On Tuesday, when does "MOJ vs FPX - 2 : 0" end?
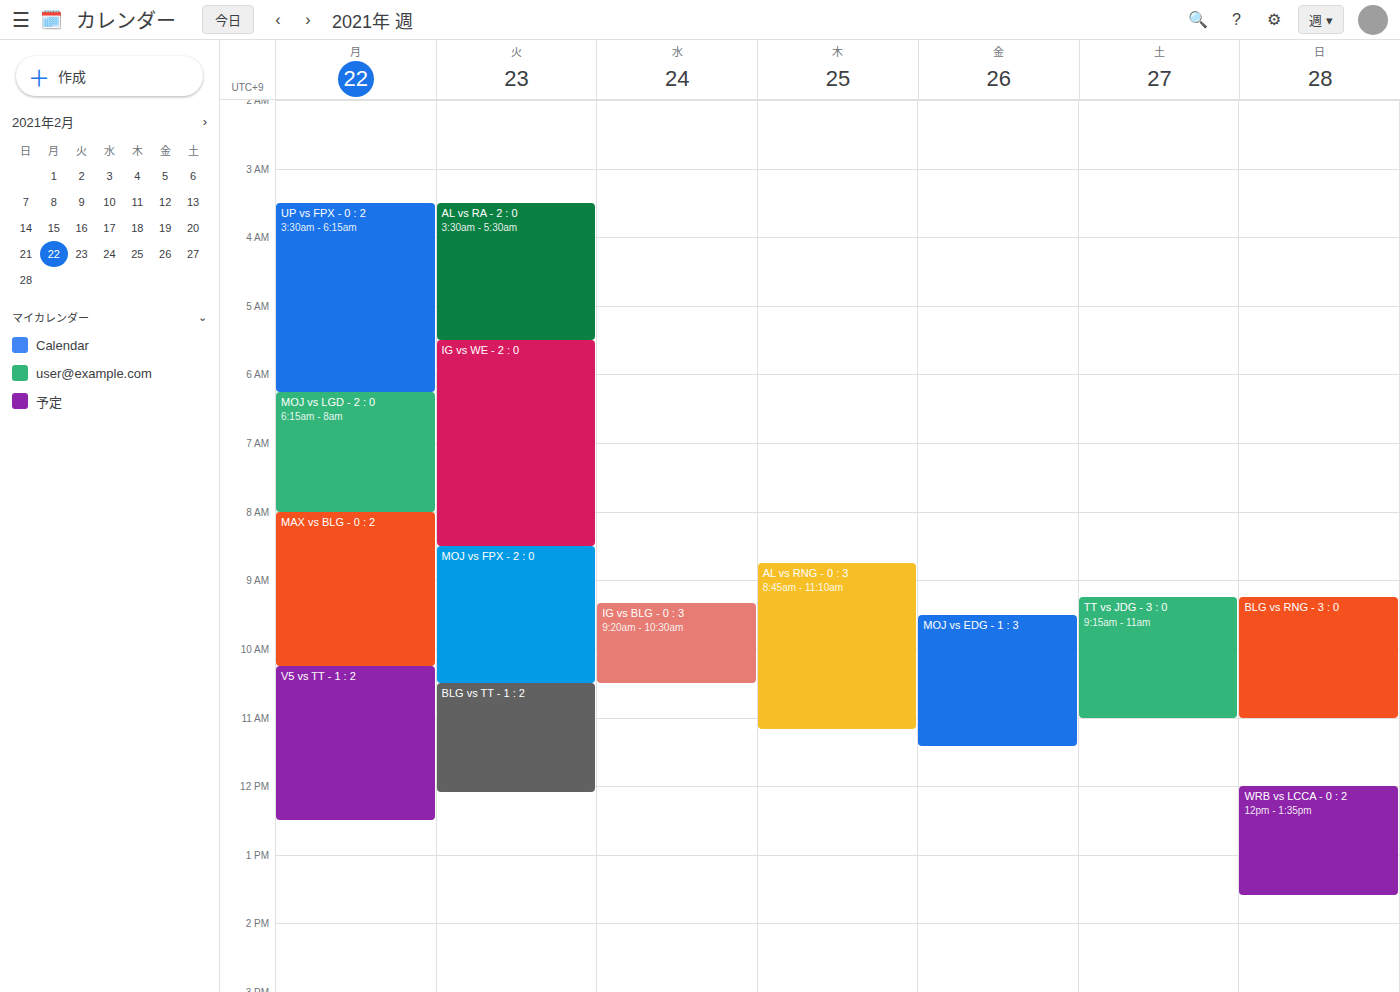
10:30 AM